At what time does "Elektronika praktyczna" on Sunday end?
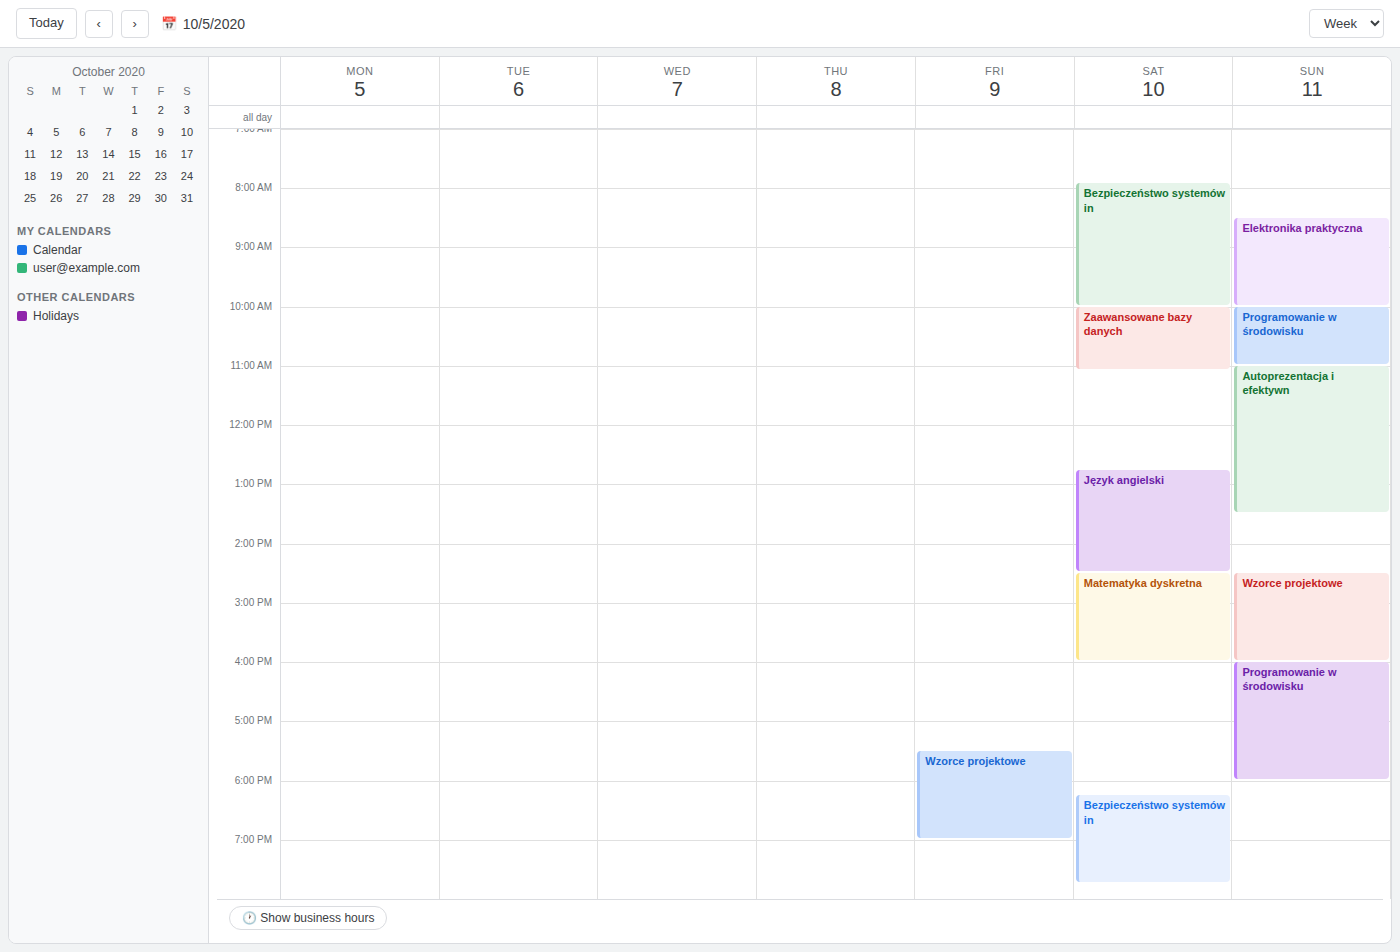
10:00 AM